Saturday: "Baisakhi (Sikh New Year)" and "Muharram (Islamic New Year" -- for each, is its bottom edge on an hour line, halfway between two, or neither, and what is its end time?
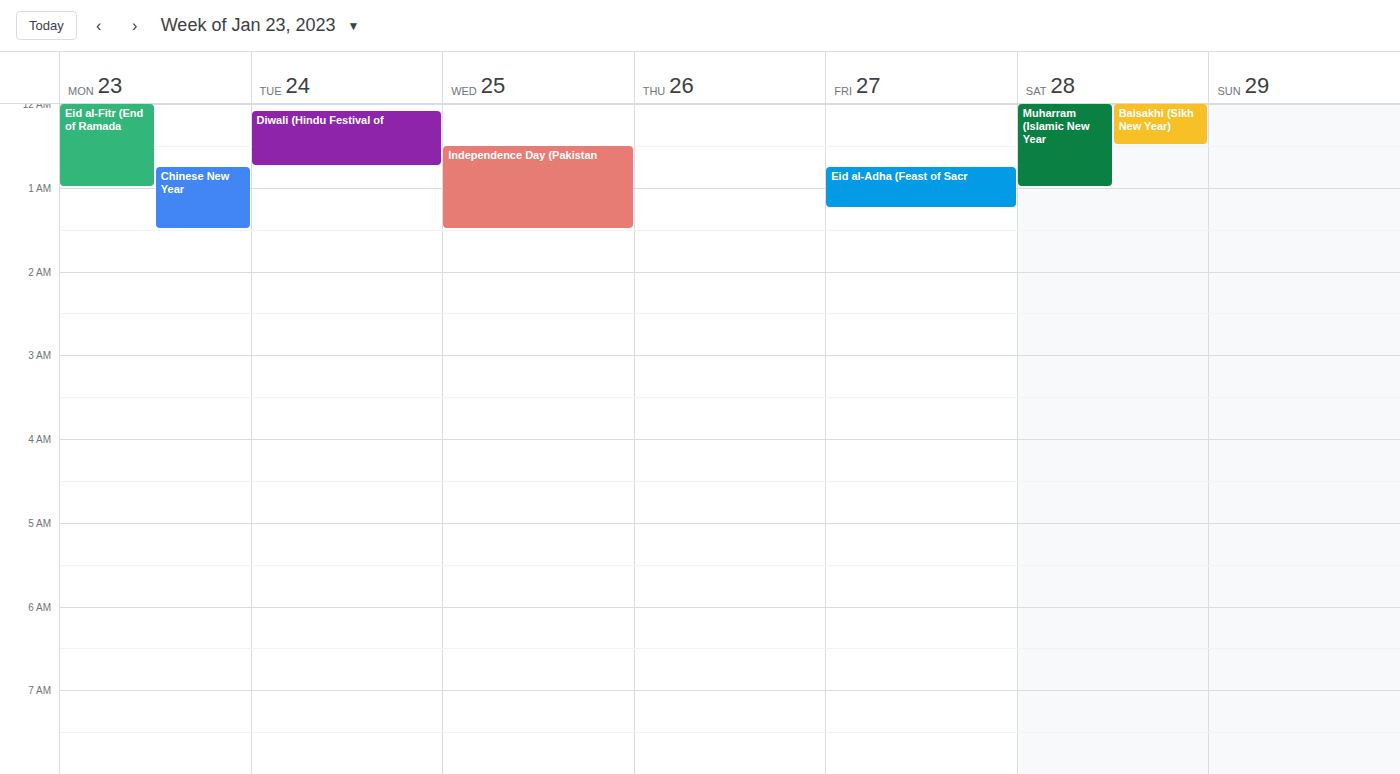
"Baisakhi (Sikh New Year)": 12:30 AM, halfway between the 12 AM and 1 AM lines. "Muharram (Islamic New Year": 1:00 AM, exactly on the 1 AM line.